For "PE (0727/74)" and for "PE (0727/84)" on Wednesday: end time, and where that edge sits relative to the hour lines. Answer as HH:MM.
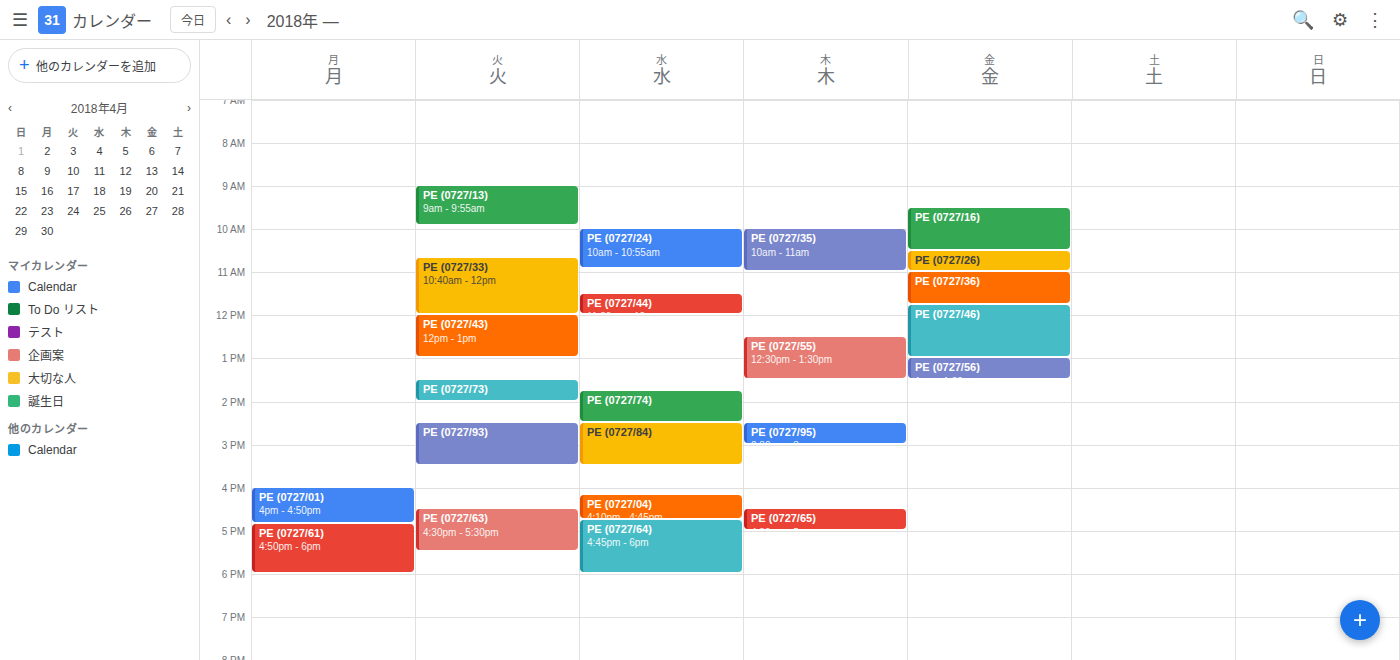
"PE (0727/74)": 14:30, halfway between the 14:00 and 15:00 lines. "PE (0727/84)": 15:30, halfway between the 15:00 and 16:00 lines.